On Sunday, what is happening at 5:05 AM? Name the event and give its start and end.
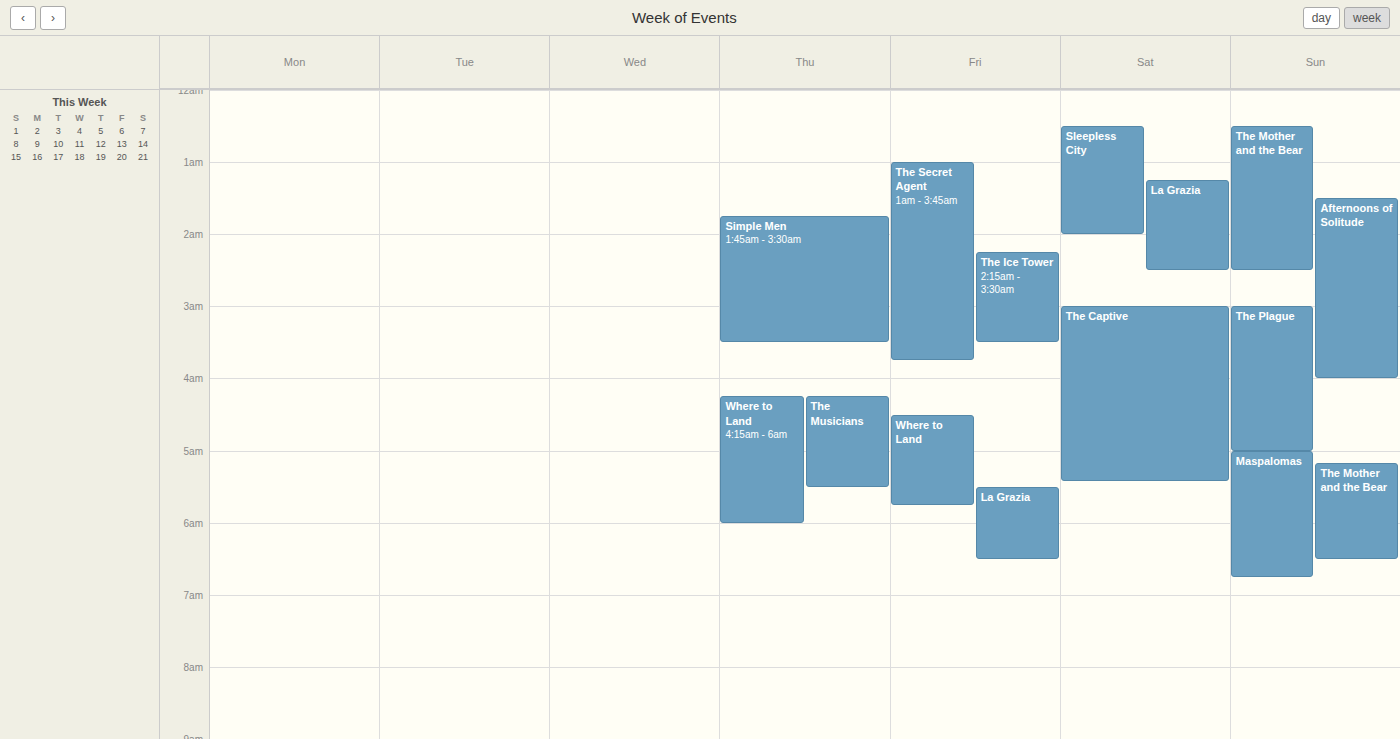
"Maspalomas", 5:00 AM to 6:45 AM